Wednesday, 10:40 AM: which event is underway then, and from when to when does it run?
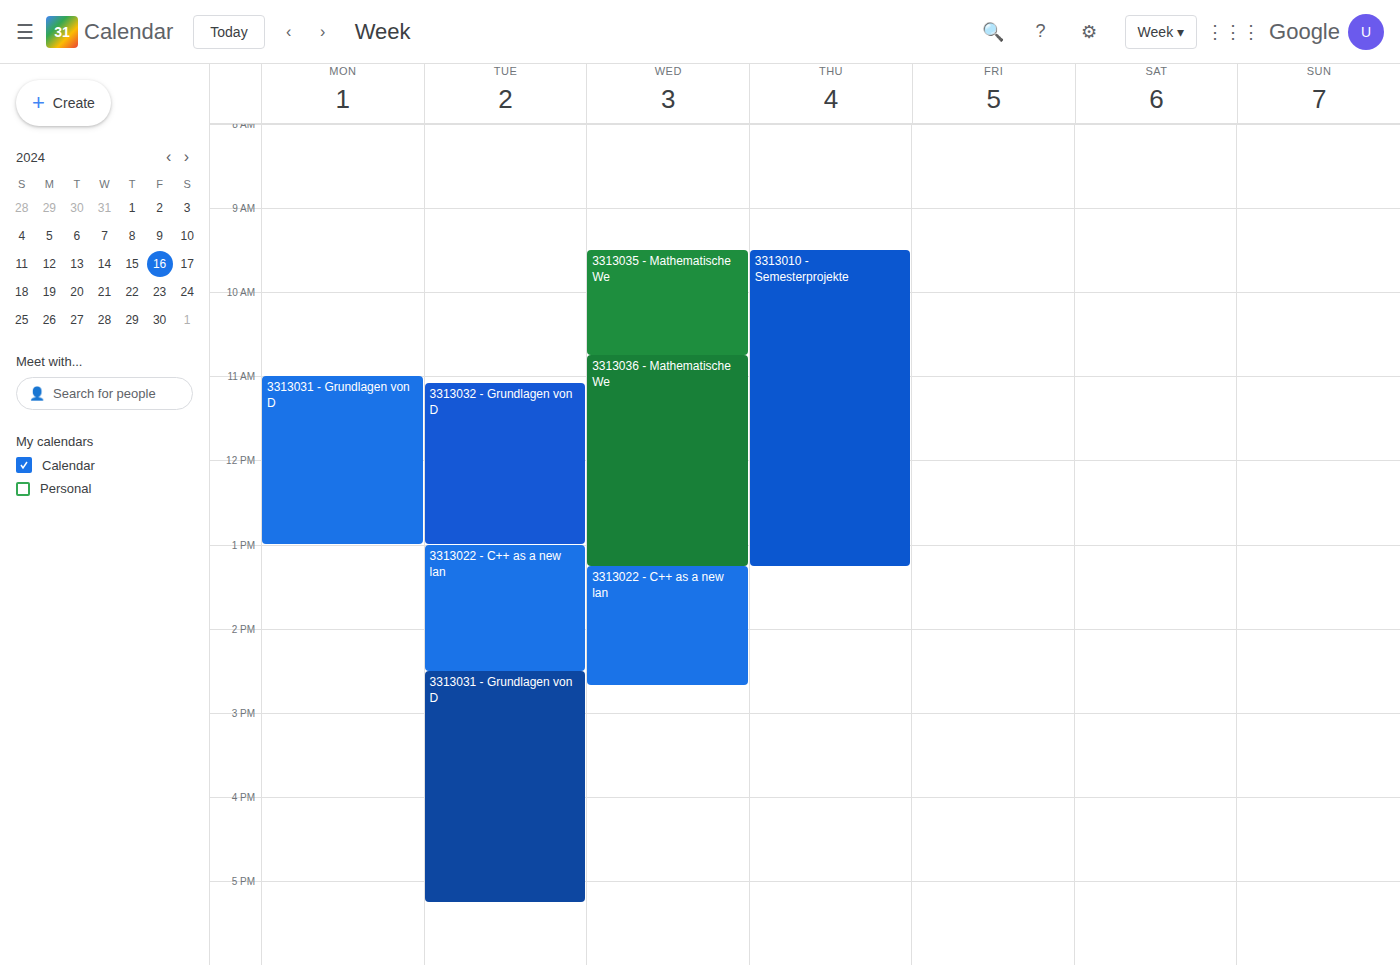
"3313035 - Mathematische We", 9:30 AM to 10:45 AM